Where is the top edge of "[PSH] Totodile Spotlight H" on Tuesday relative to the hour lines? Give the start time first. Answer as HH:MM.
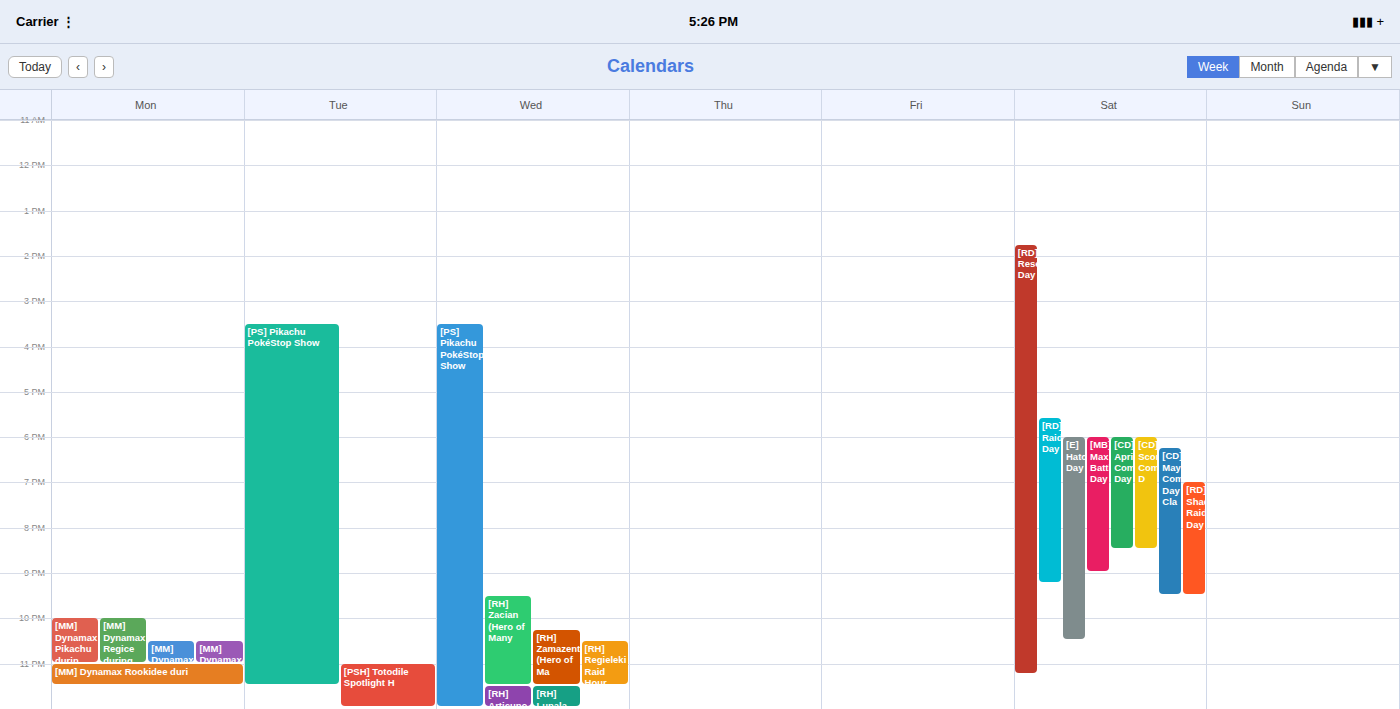
23:00 -- exactly on the 23:00 line.